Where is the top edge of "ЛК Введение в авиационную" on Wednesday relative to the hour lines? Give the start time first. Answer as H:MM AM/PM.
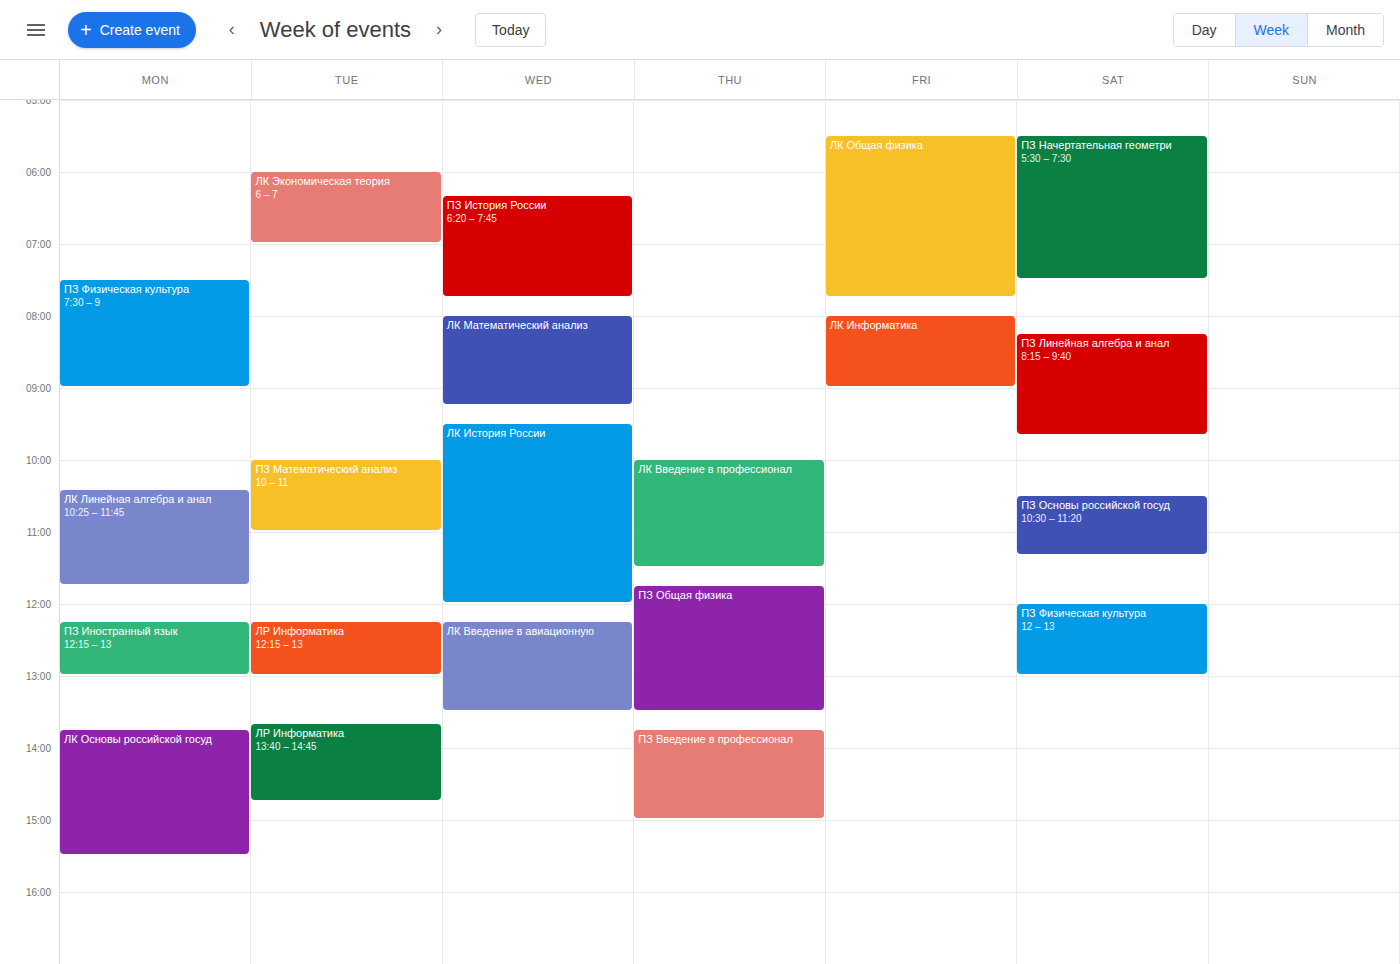
12:15 PM -- neither: a quarter of the way from the 12 PM line to the 1 PM line.